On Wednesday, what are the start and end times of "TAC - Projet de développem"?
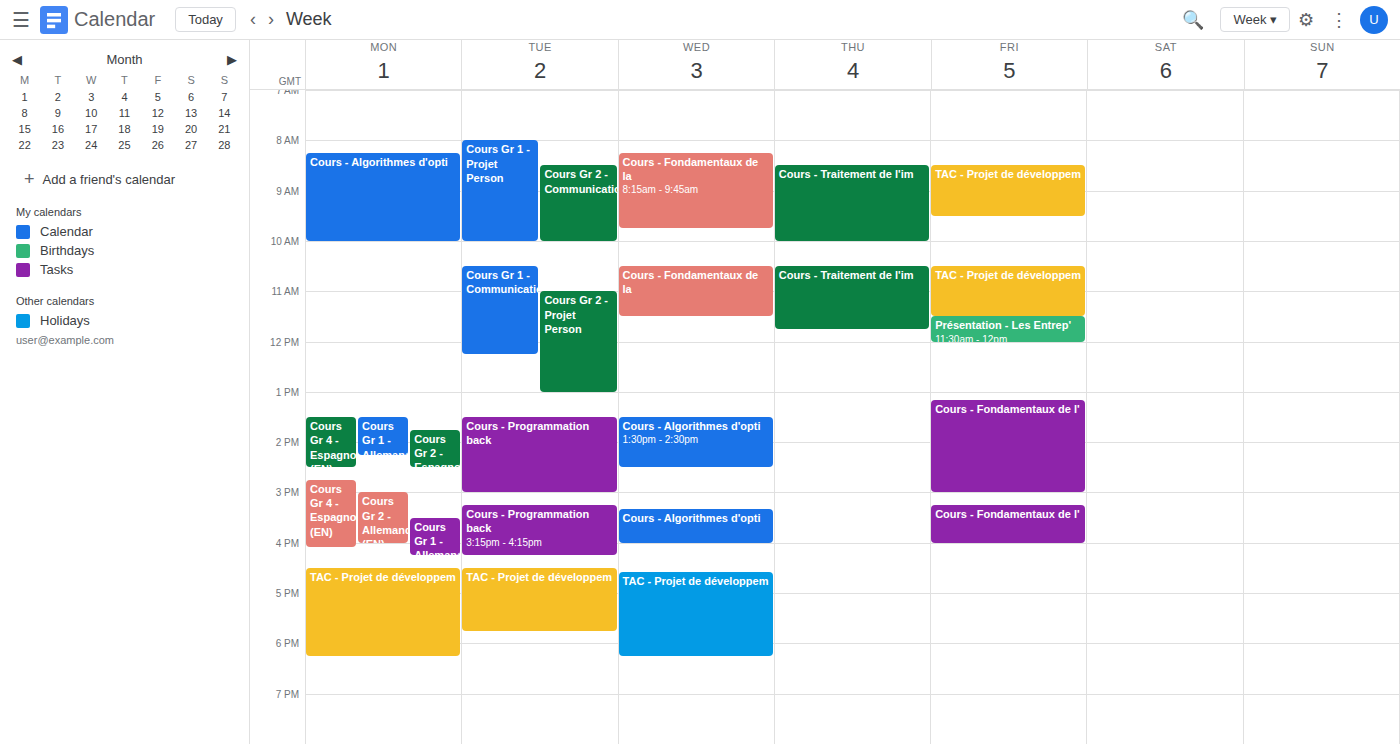
4:35 PM to 6:15 PM